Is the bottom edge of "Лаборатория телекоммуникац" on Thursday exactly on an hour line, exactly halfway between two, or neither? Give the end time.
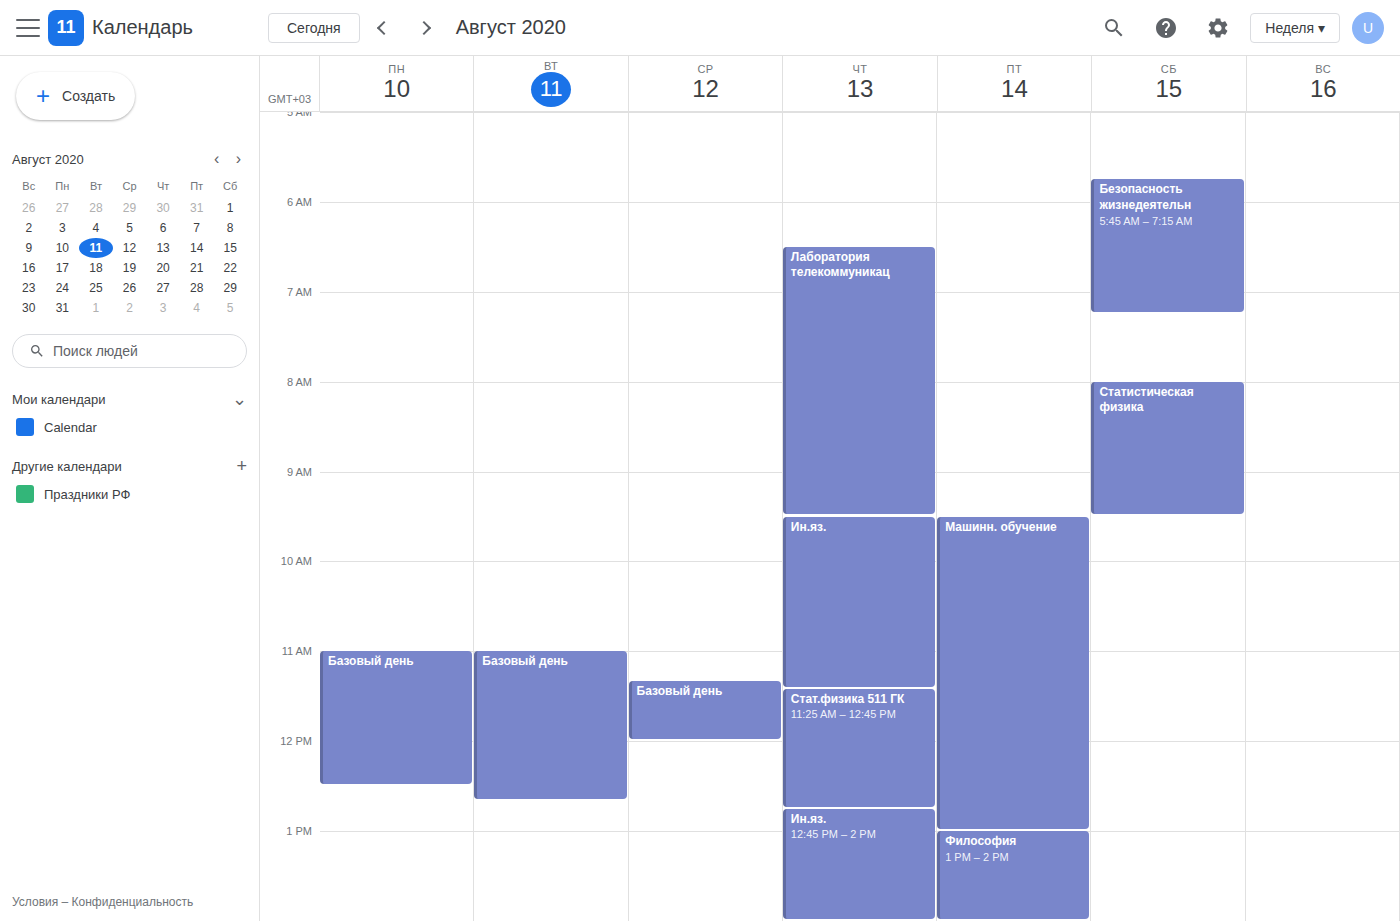
9:30 AM -- halfway between the 9 AM and 10 AM lines.